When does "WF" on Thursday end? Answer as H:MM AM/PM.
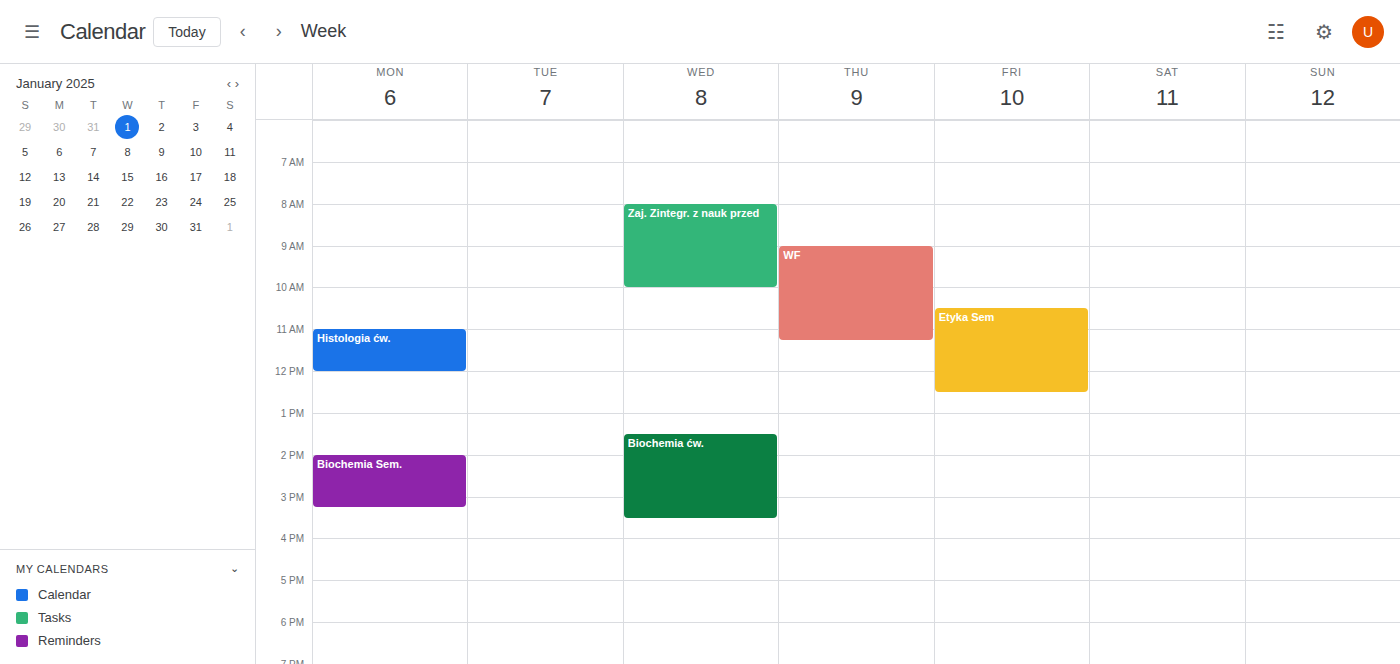
11:15 AM